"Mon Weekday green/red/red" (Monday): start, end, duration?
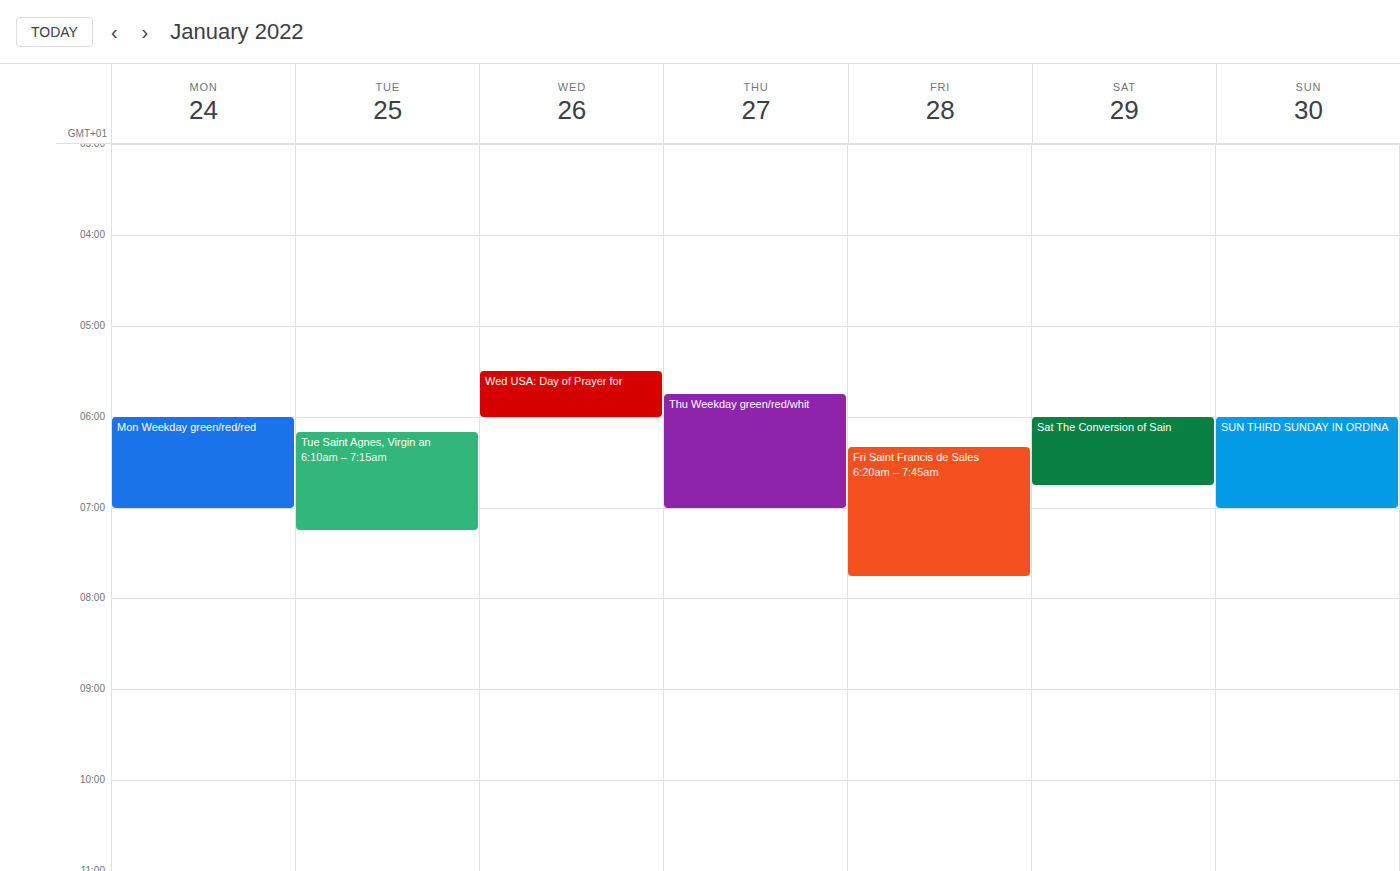
6:00 AM to 7:00 AM, 1 hour